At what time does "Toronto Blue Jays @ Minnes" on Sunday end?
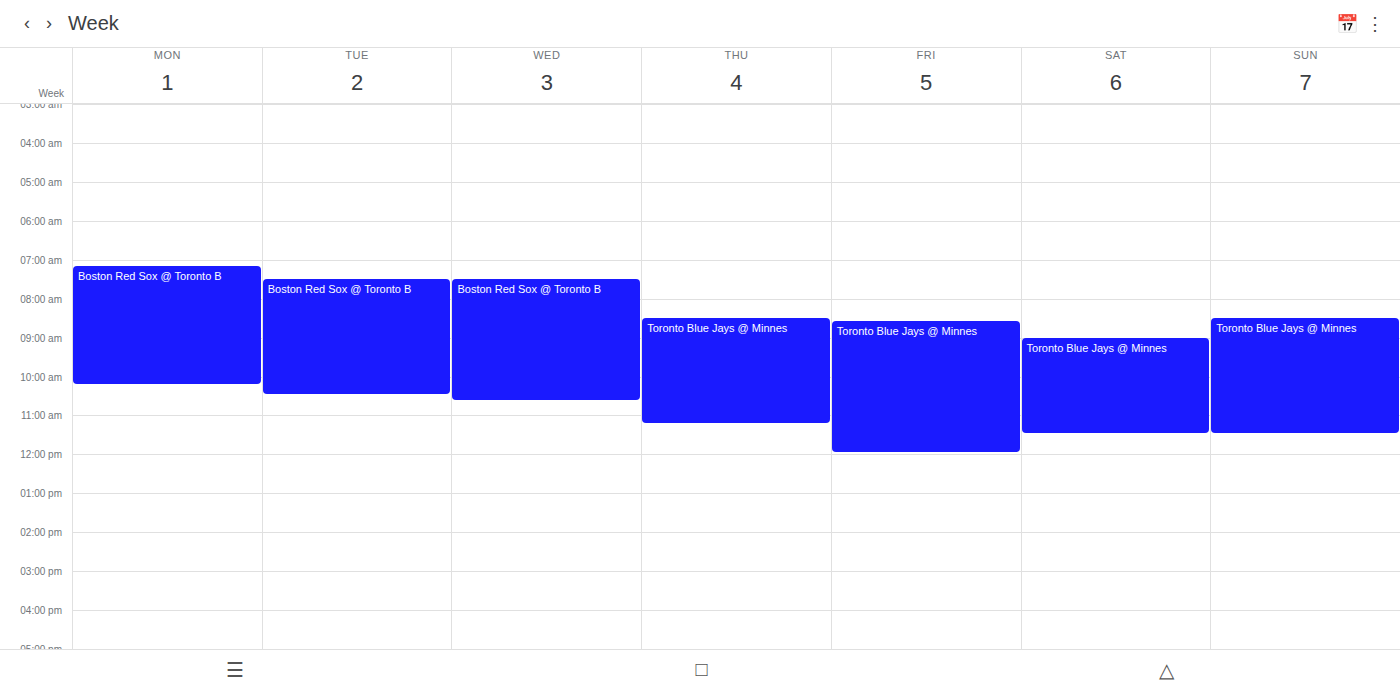
11:30 AM